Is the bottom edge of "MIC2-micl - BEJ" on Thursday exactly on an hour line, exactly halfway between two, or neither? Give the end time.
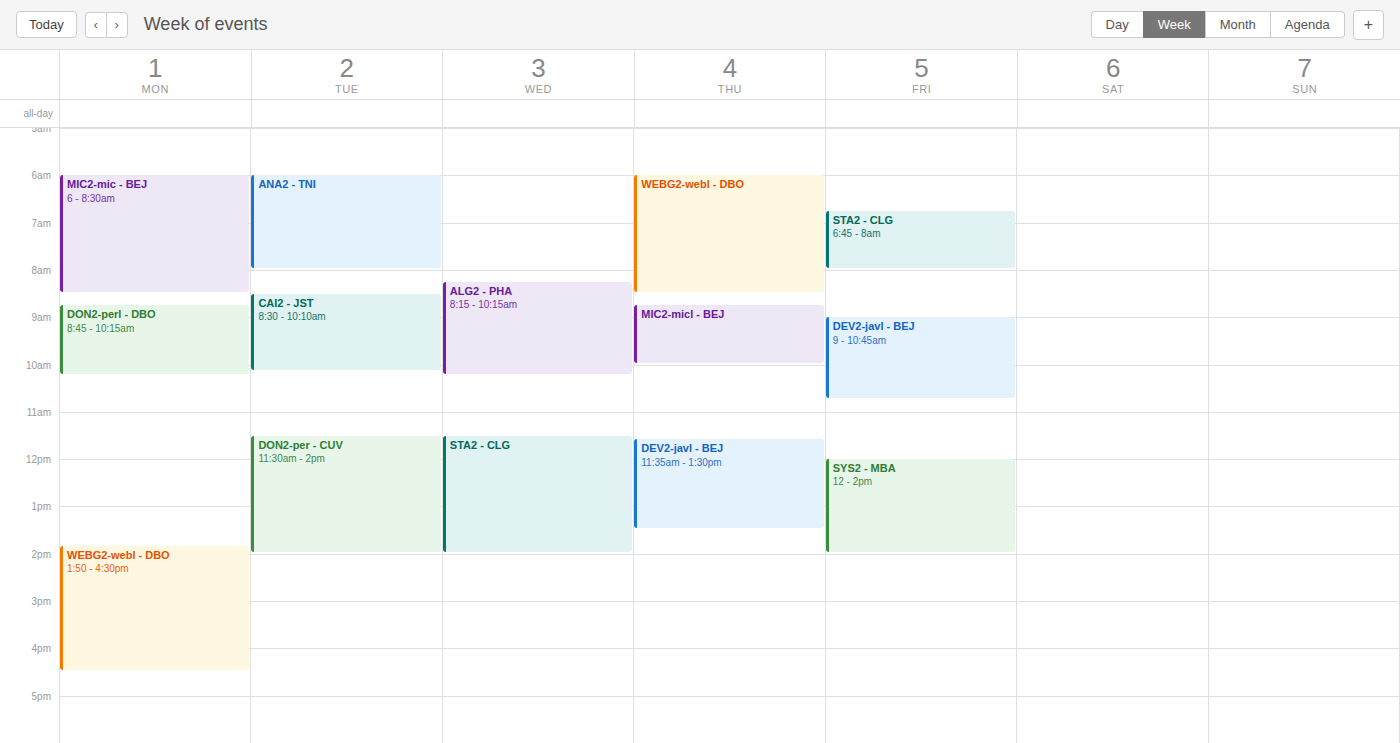
10:00 AM -- exactly on the 10 AM line.